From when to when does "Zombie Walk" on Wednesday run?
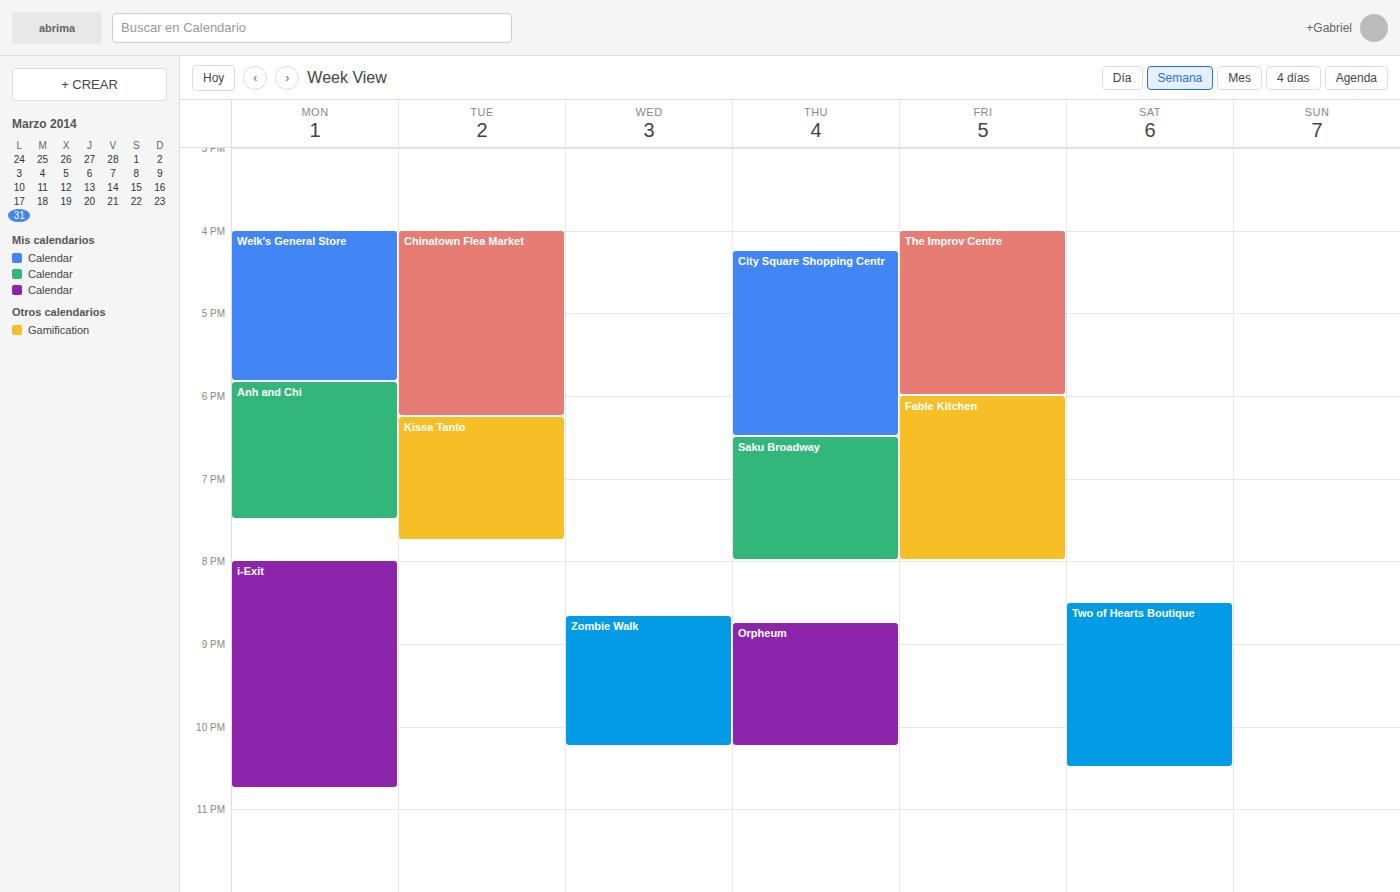
8:40 PM to 10:15 PM